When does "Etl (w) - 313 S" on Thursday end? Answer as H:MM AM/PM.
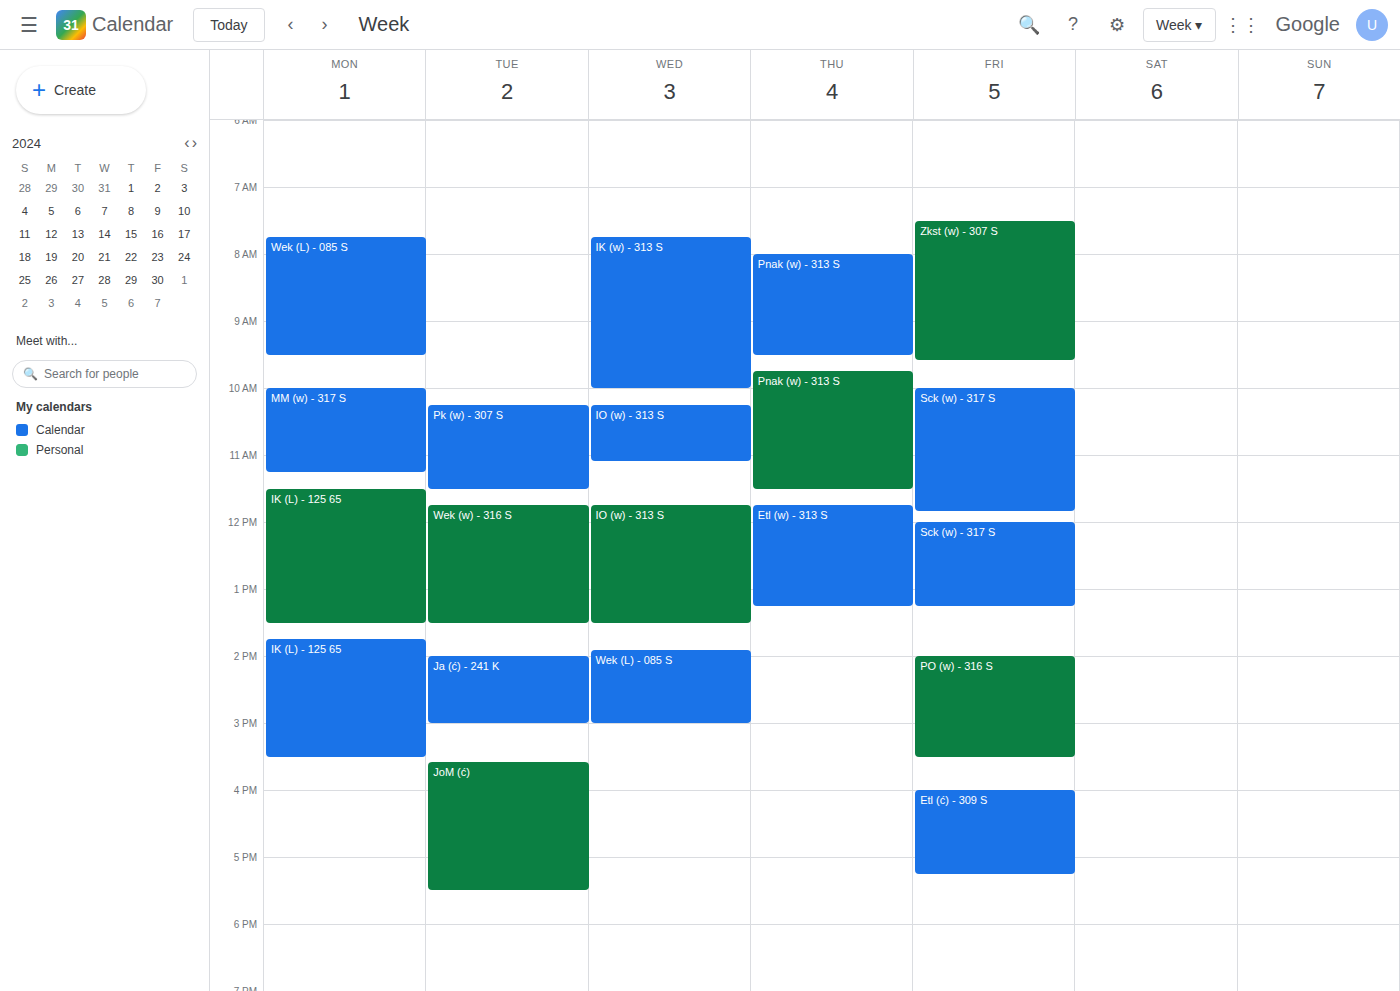
1:15 PM